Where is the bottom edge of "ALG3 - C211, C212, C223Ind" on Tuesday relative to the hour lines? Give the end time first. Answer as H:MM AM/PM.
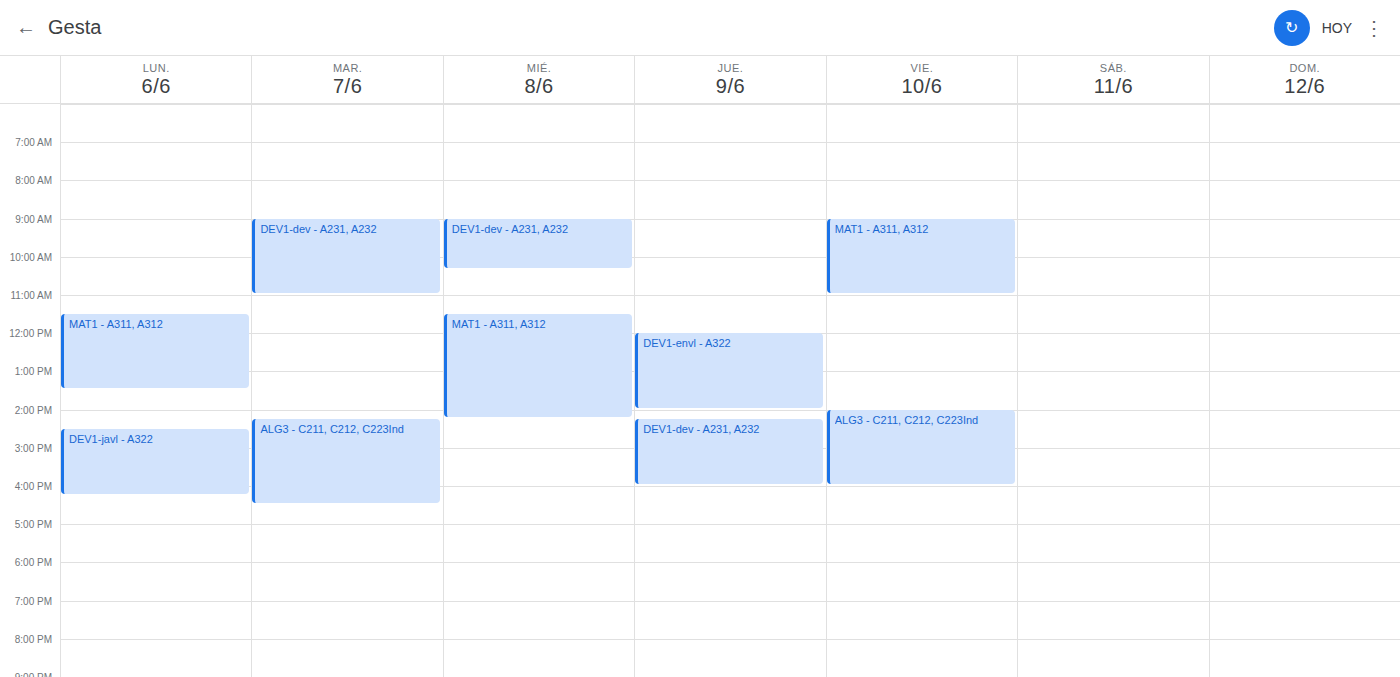
4:30 PM -- halfway between the 4 PM and 5 PM lines.